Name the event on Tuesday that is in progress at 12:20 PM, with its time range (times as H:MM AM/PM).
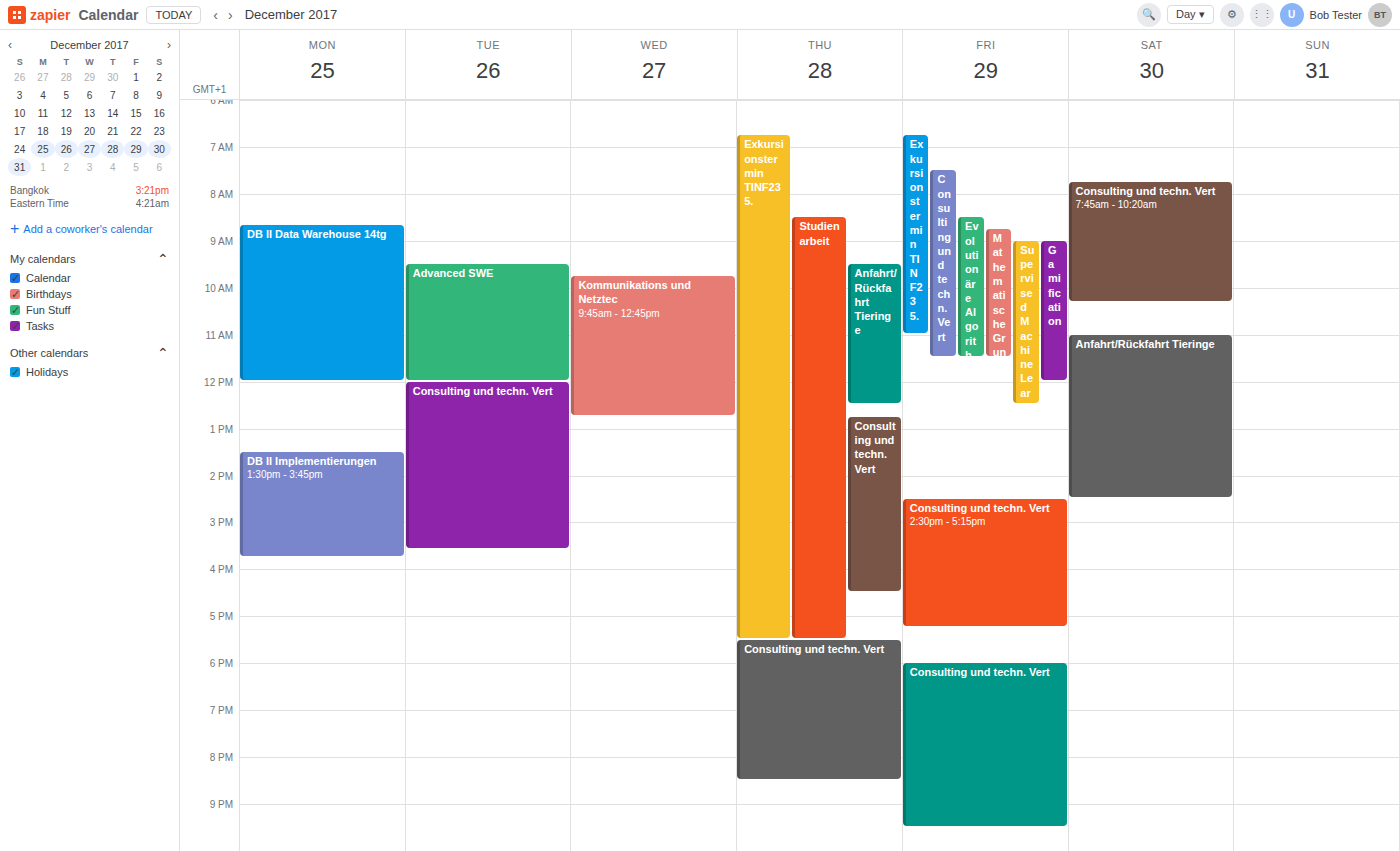
"Consulting und techn. Vert", 12:00 PM to 3:35 PM